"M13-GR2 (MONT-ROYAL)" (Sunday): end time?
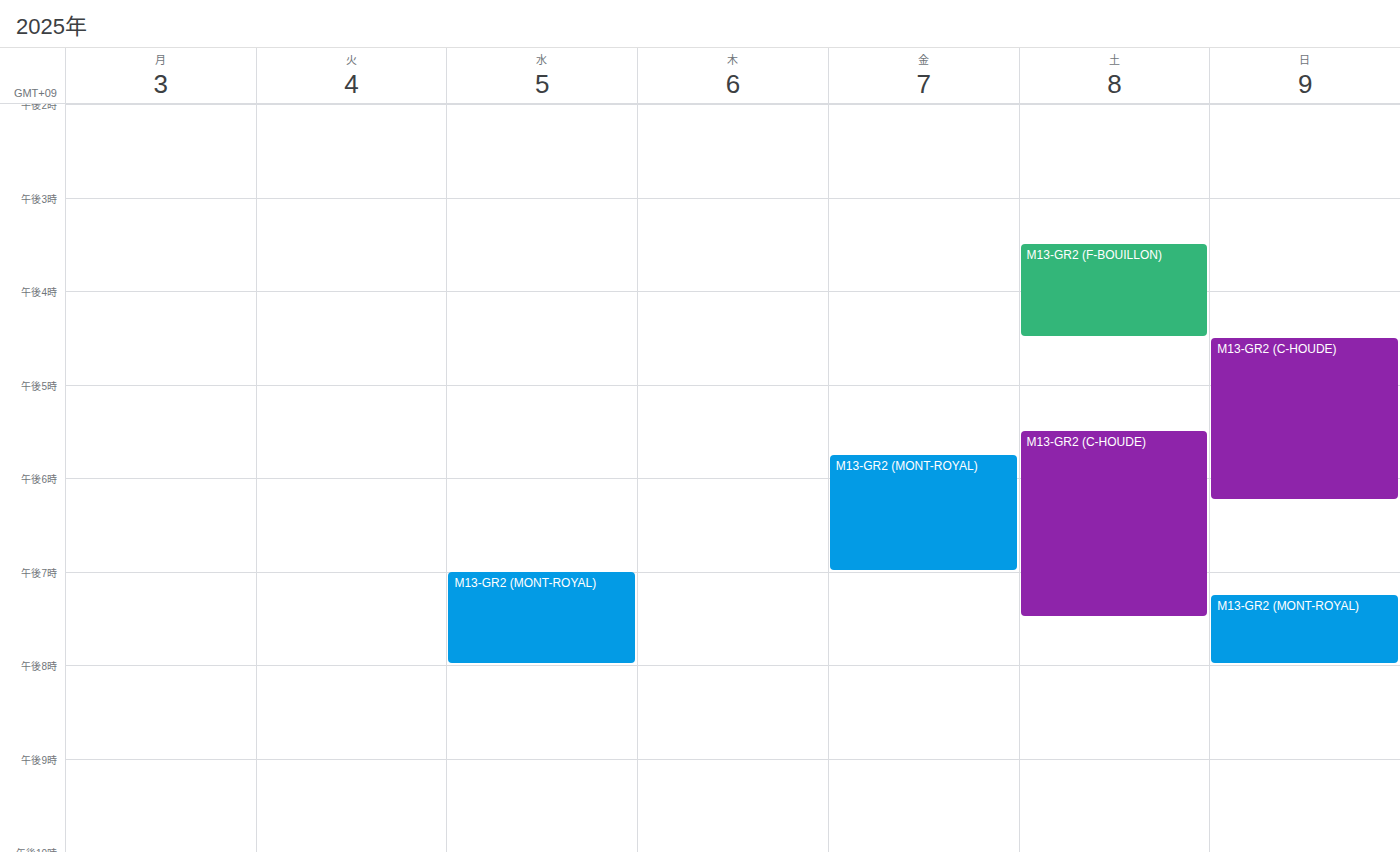
8:00 PM